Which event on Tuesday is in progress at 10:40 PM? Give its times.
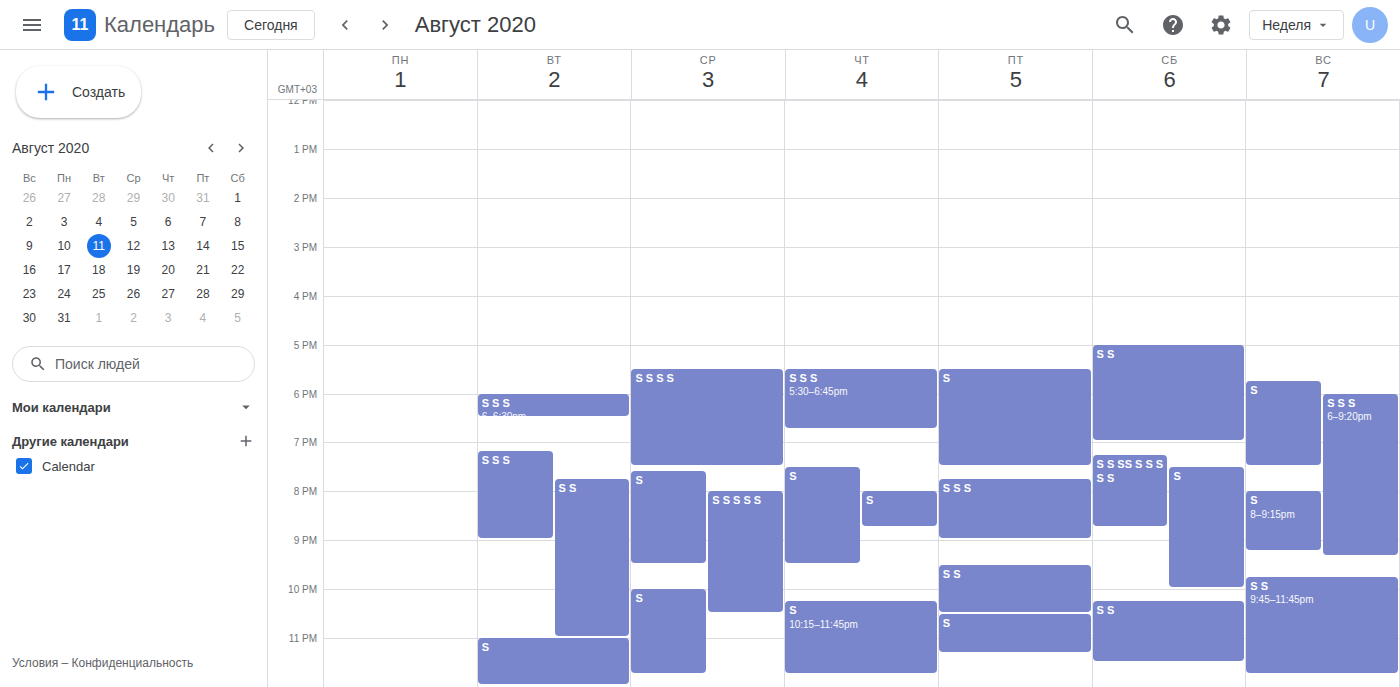
"S S", 7:45 PM to 11:00 PM